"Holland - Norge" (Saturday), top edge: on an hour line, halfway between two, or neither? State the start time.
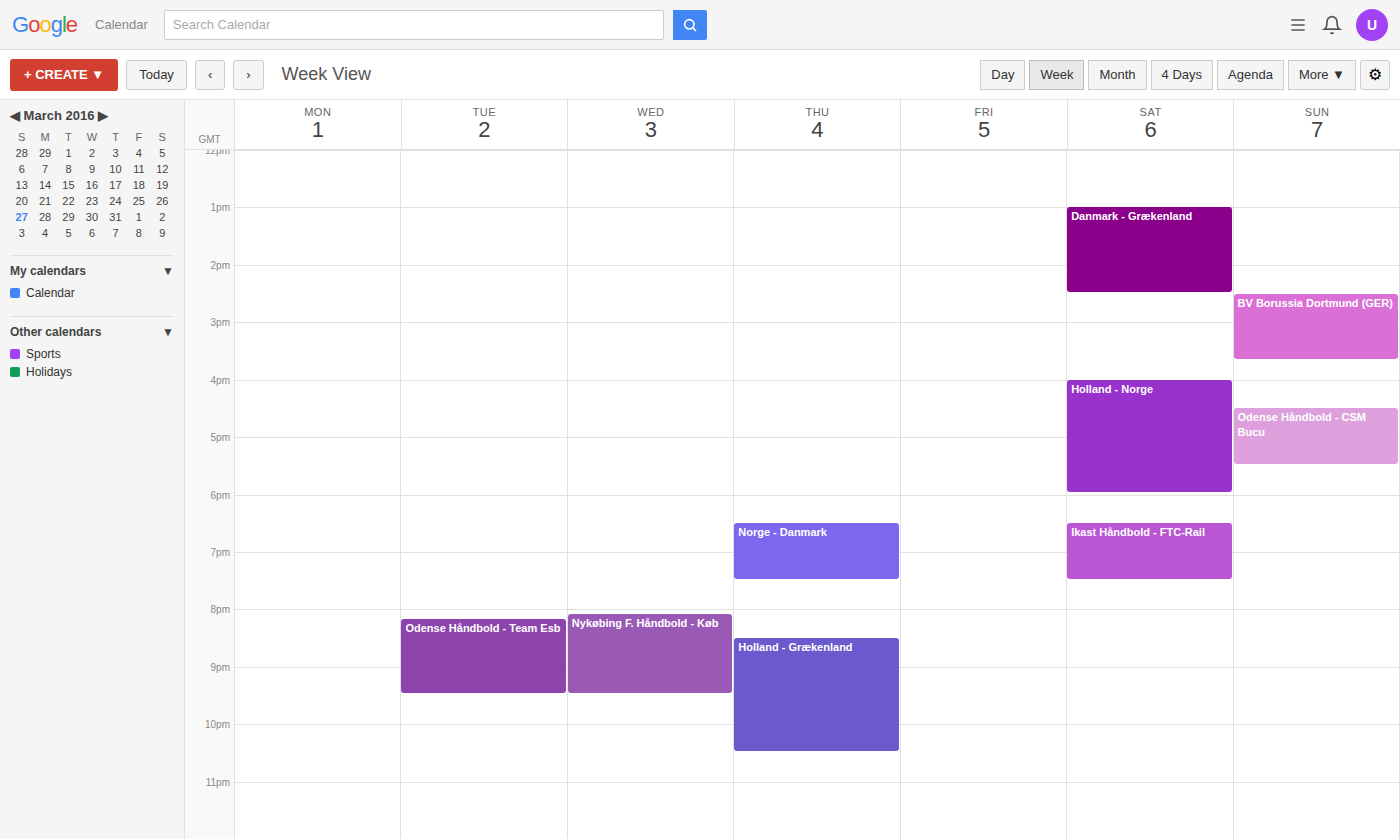
4:00 PM -- exactly on the 4 PM line.